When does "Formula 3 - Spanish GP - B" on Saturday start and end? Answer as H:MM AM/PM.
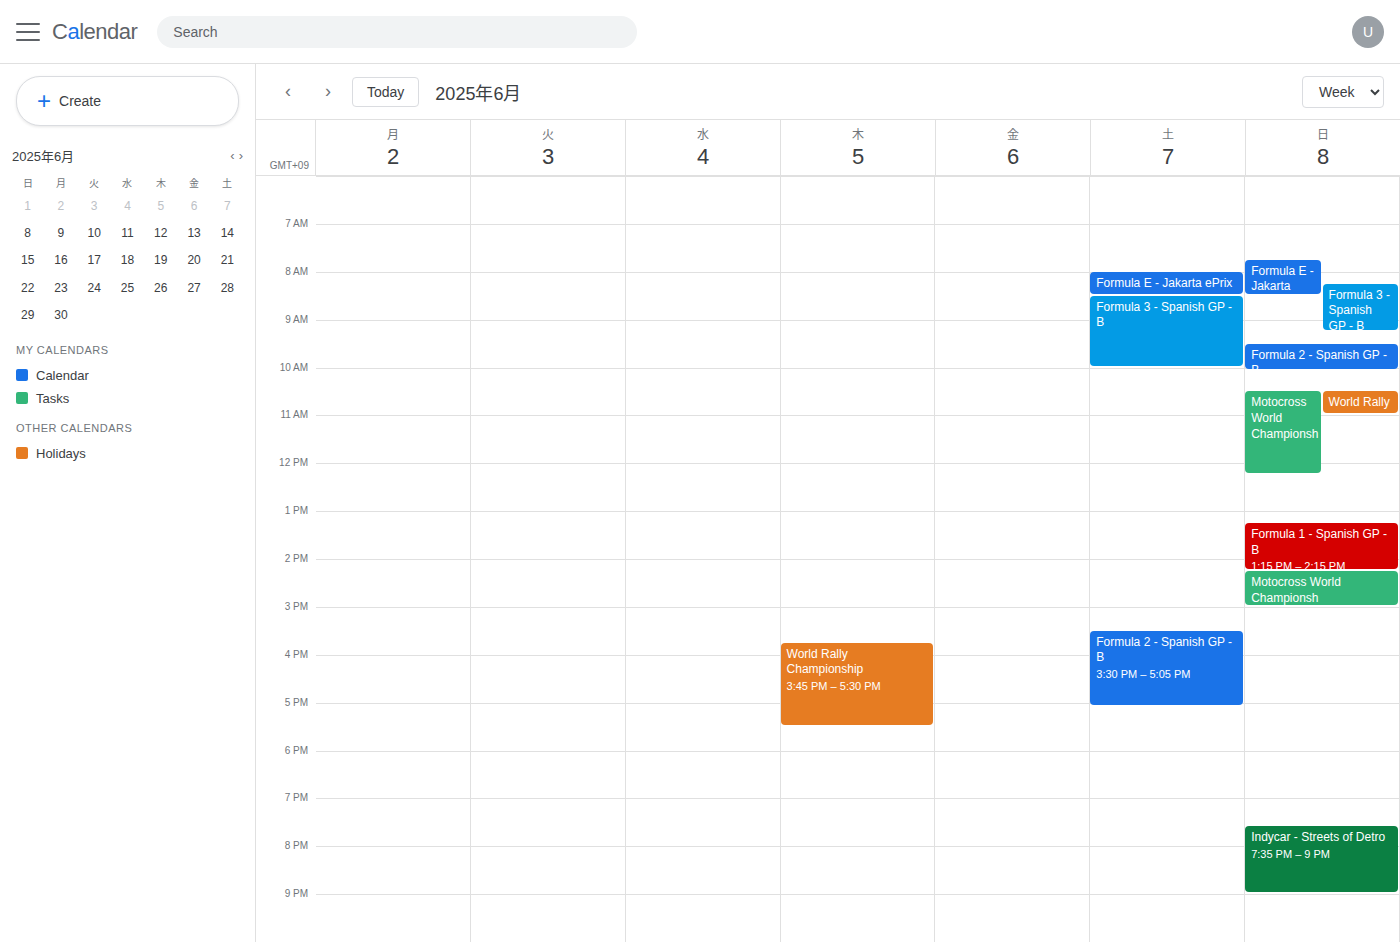
8:30 AM to 10:00 AM